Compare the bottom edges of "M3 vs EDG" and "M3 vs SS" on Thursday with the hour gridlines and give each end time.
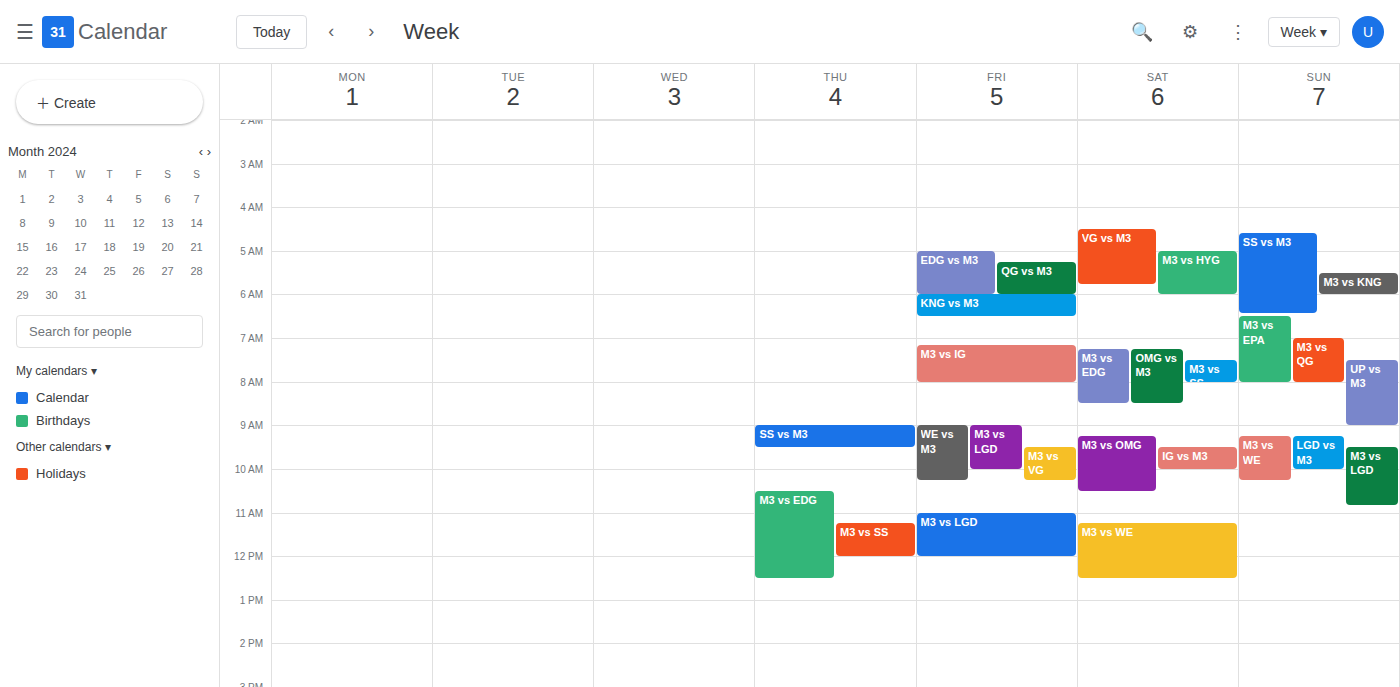
"M3 vs EDG": 12:30 PM, halfway between the 12 PM and 1 PM lines. "M3 vs SS": 12:00 PM, exactly on the 12 PM line.